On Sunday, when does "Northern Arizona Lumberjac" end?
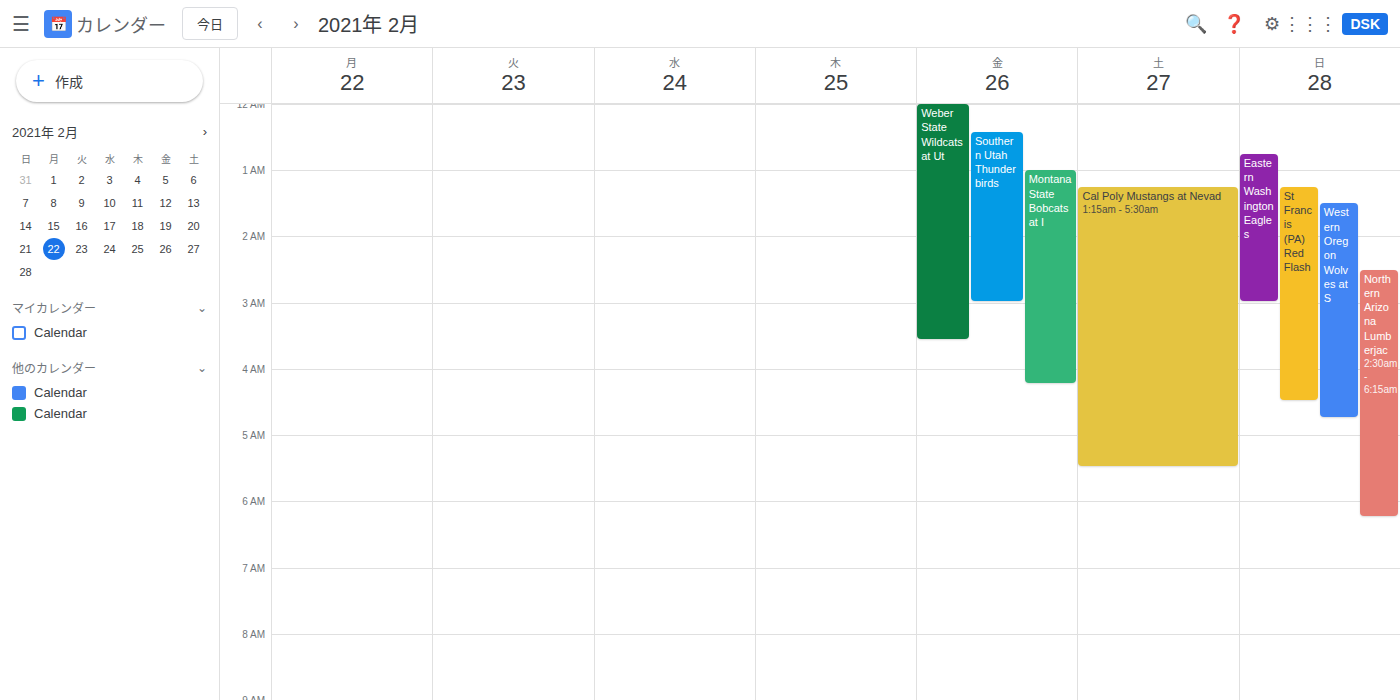
6:15 AM